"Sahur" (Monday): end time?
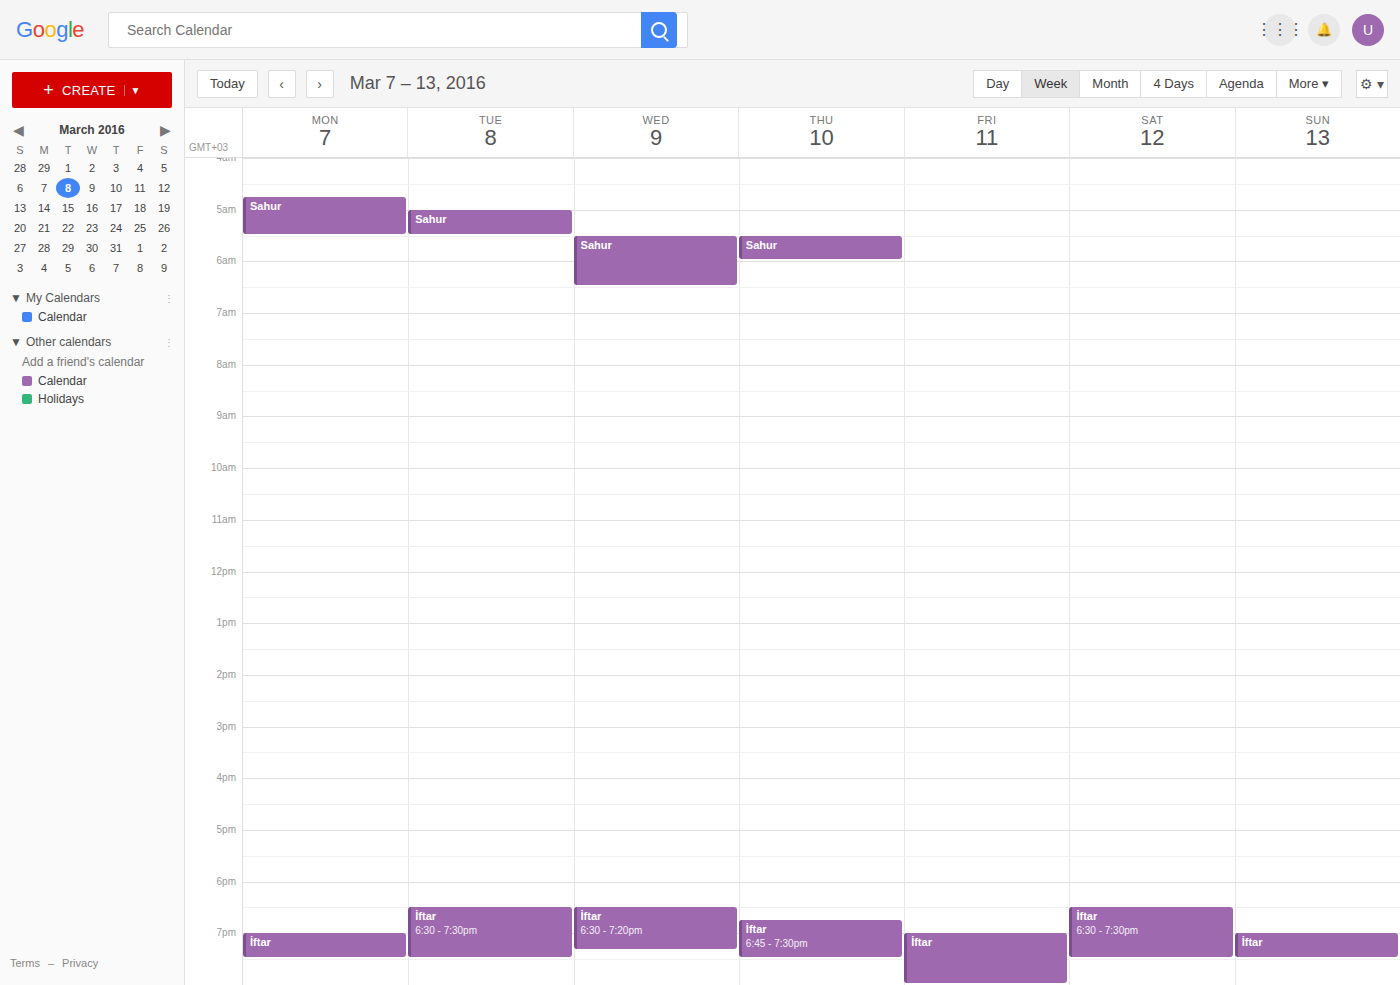
05:30